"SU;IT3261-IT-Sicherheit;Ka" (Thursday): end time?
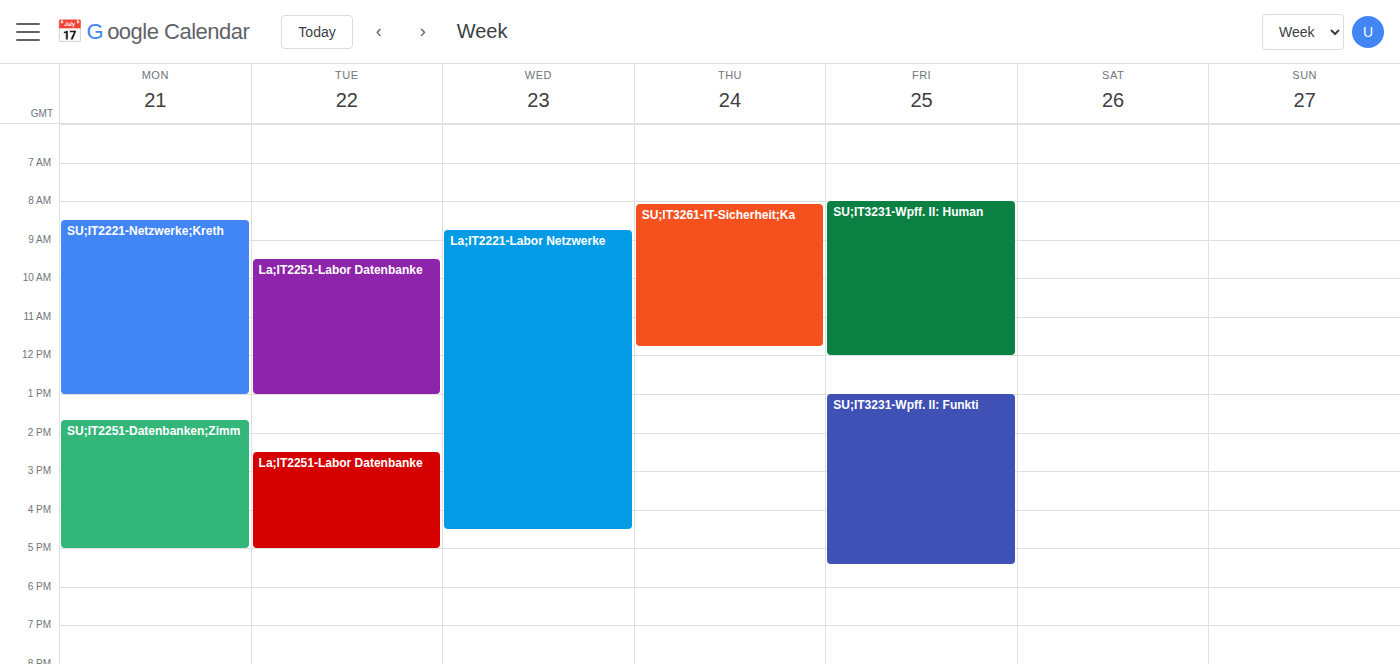
11:45 AM